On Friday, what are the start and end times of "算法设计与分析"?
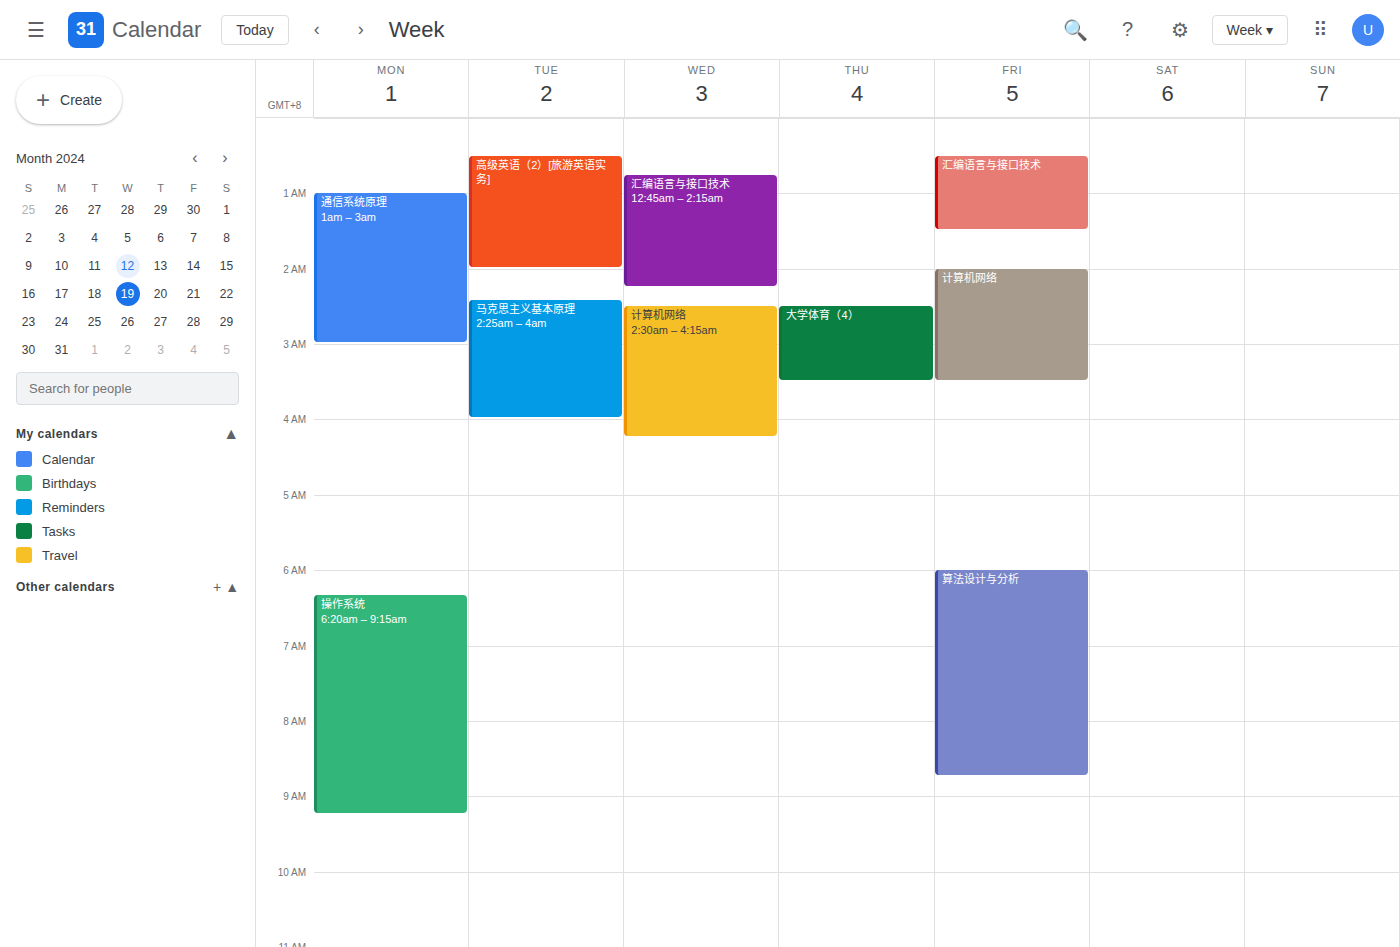
6:00 AM to 8:45 AM